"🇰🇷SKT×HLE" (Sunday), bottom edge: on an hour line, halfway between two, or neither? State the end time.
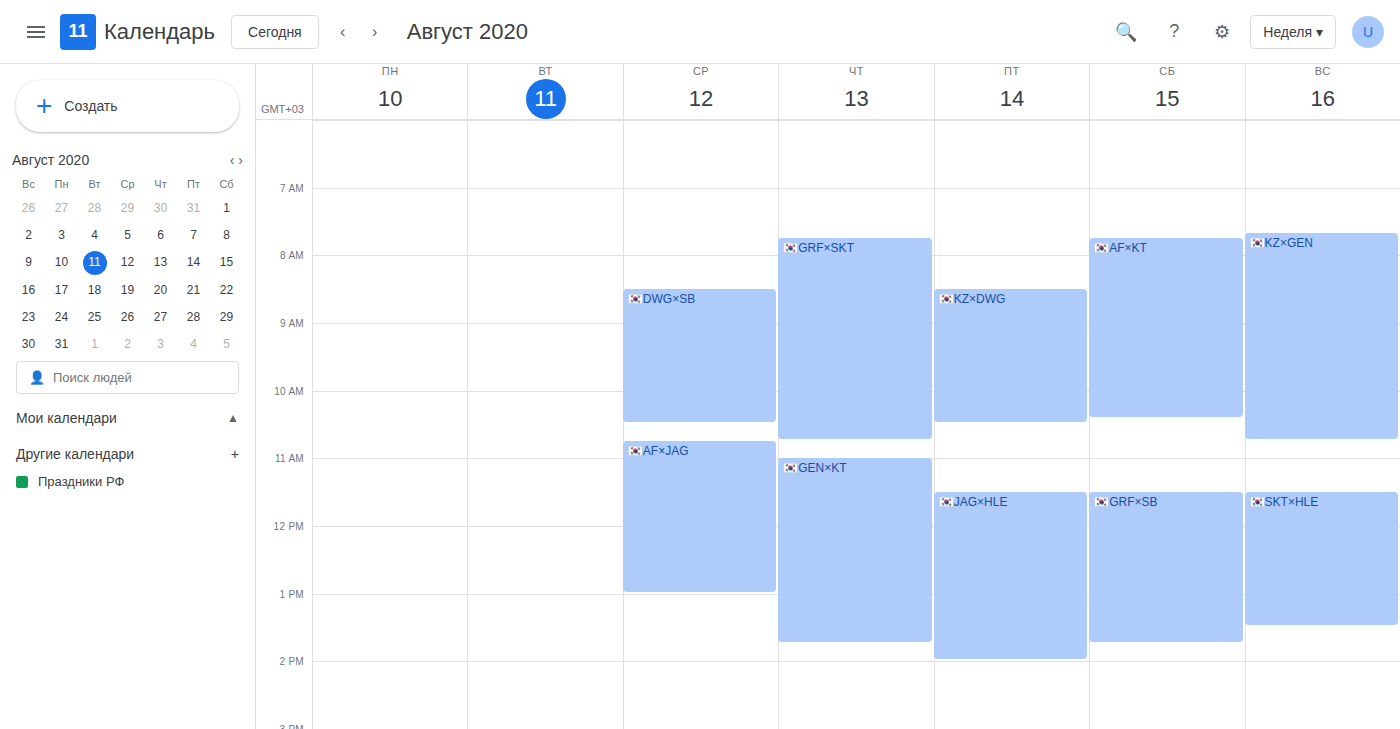
1:30 PM -- halfway between the 1 PM and 2 PM lines.